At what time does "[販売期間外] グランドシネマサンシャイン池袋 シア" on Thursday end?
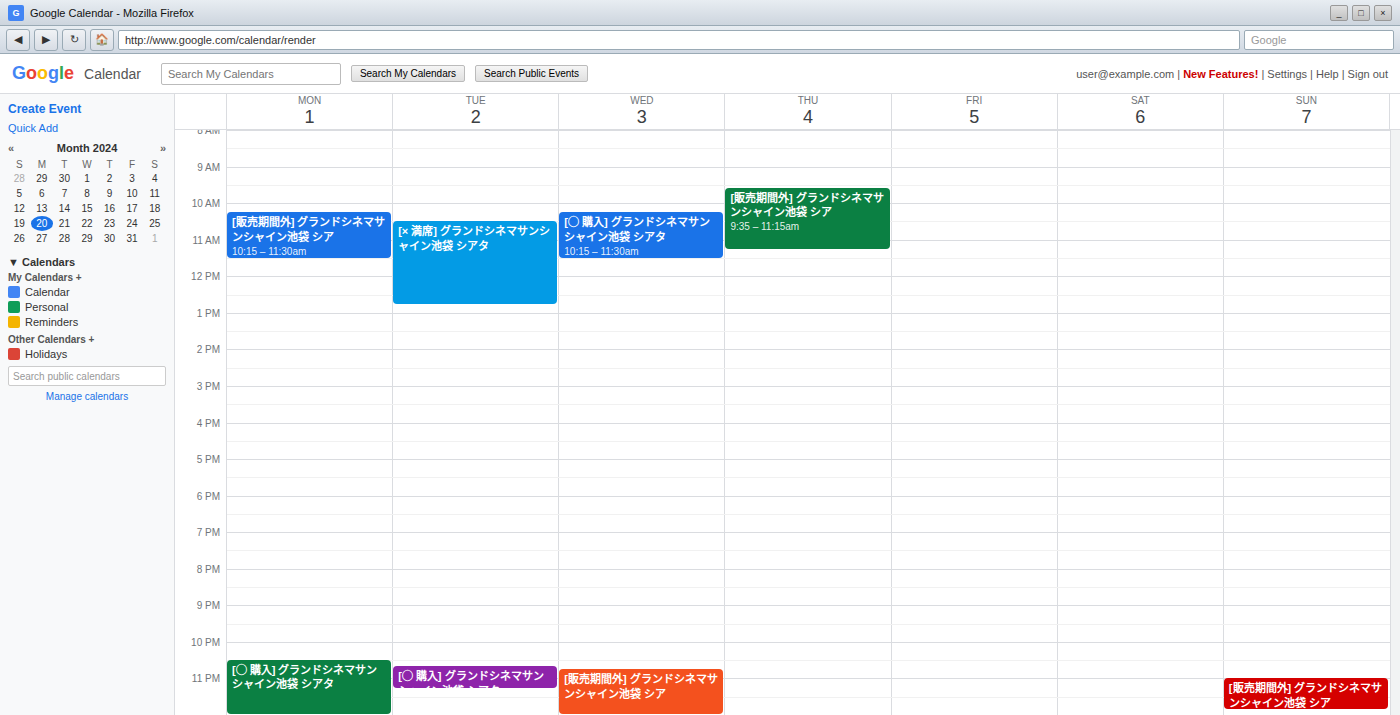
11:15 AM